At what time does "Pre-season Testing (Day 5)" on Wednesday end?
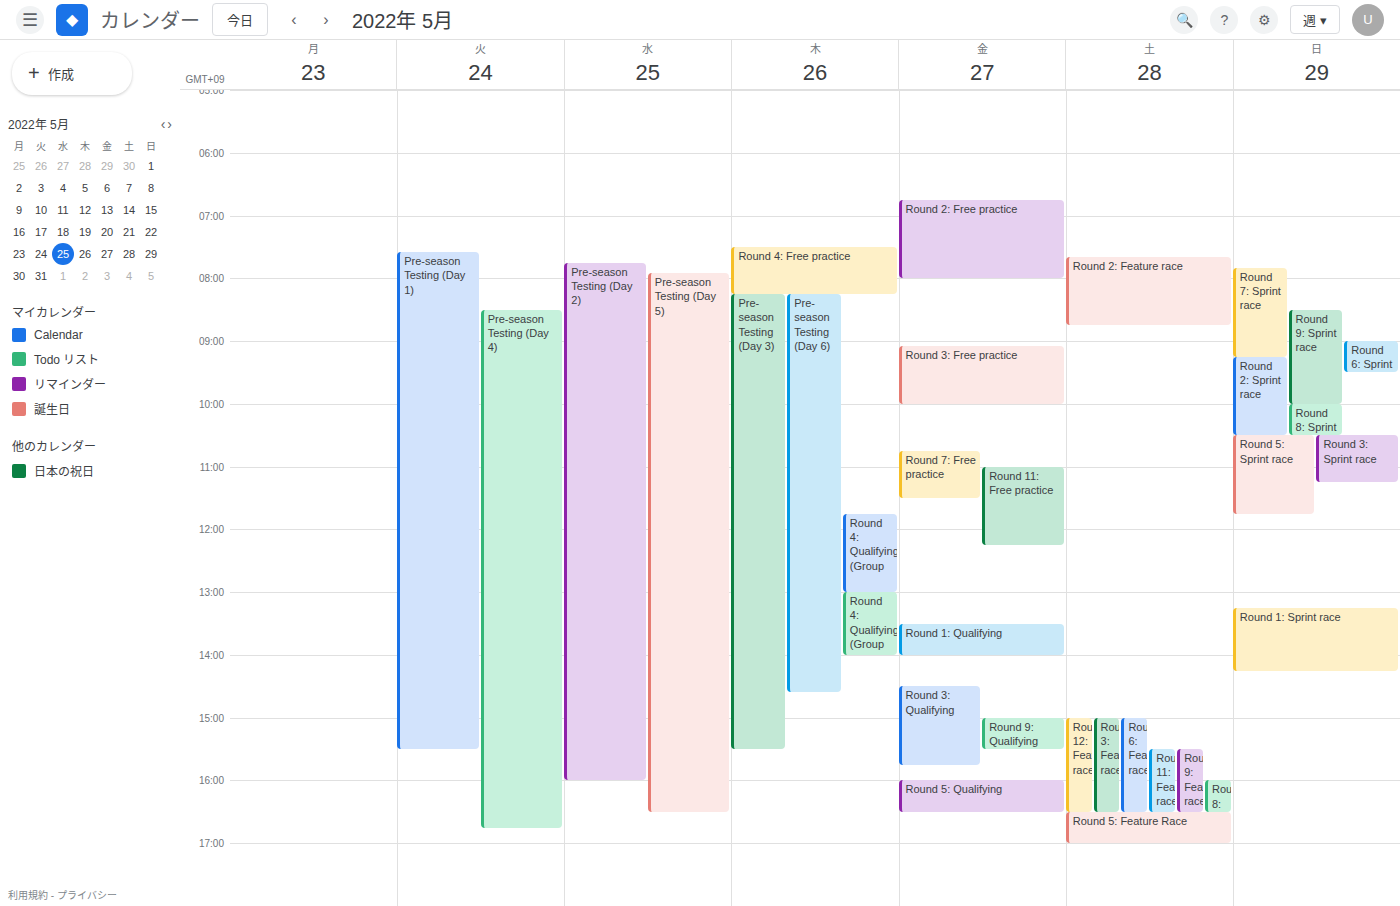
16:30